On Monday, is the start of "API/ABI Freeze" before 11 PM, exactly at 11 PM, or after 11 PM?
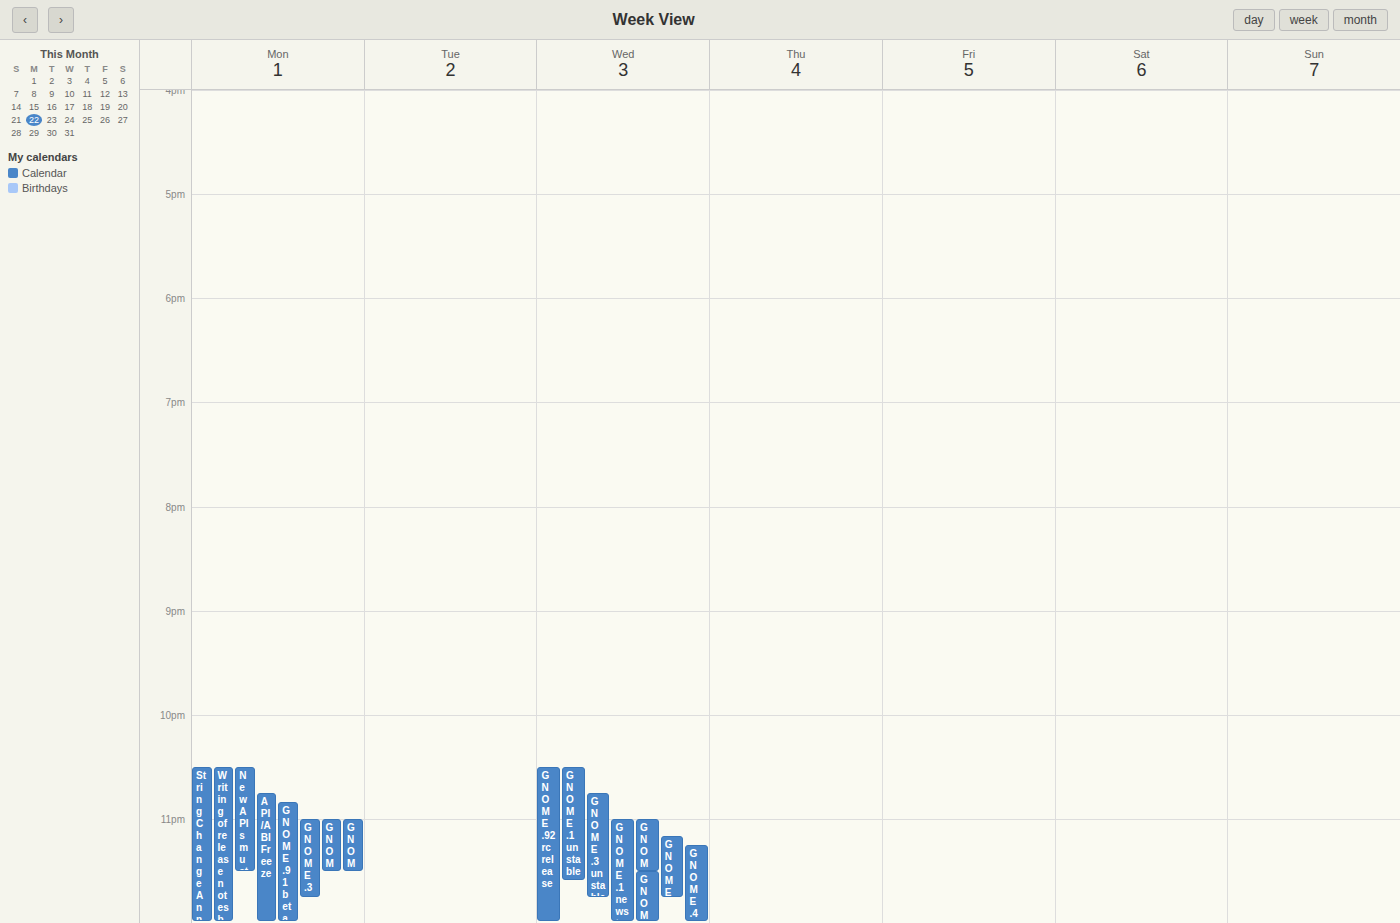
10:45 PM -- before 11 PM, 15 minutes above the 11 PM line.